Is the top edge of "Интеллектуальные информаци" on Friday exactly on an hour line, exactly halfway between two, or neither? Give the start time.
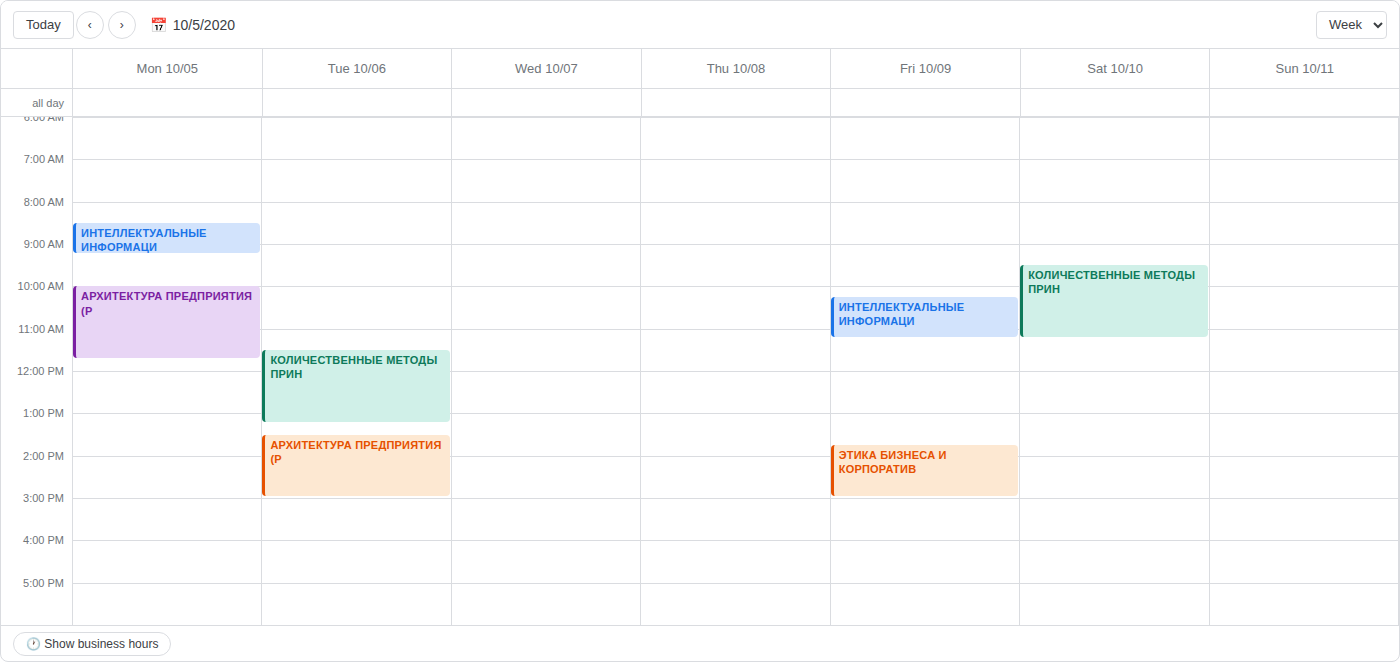
10:15 AM -- neither: a quarter of the way from the 10 AM line to the 11 AM line.